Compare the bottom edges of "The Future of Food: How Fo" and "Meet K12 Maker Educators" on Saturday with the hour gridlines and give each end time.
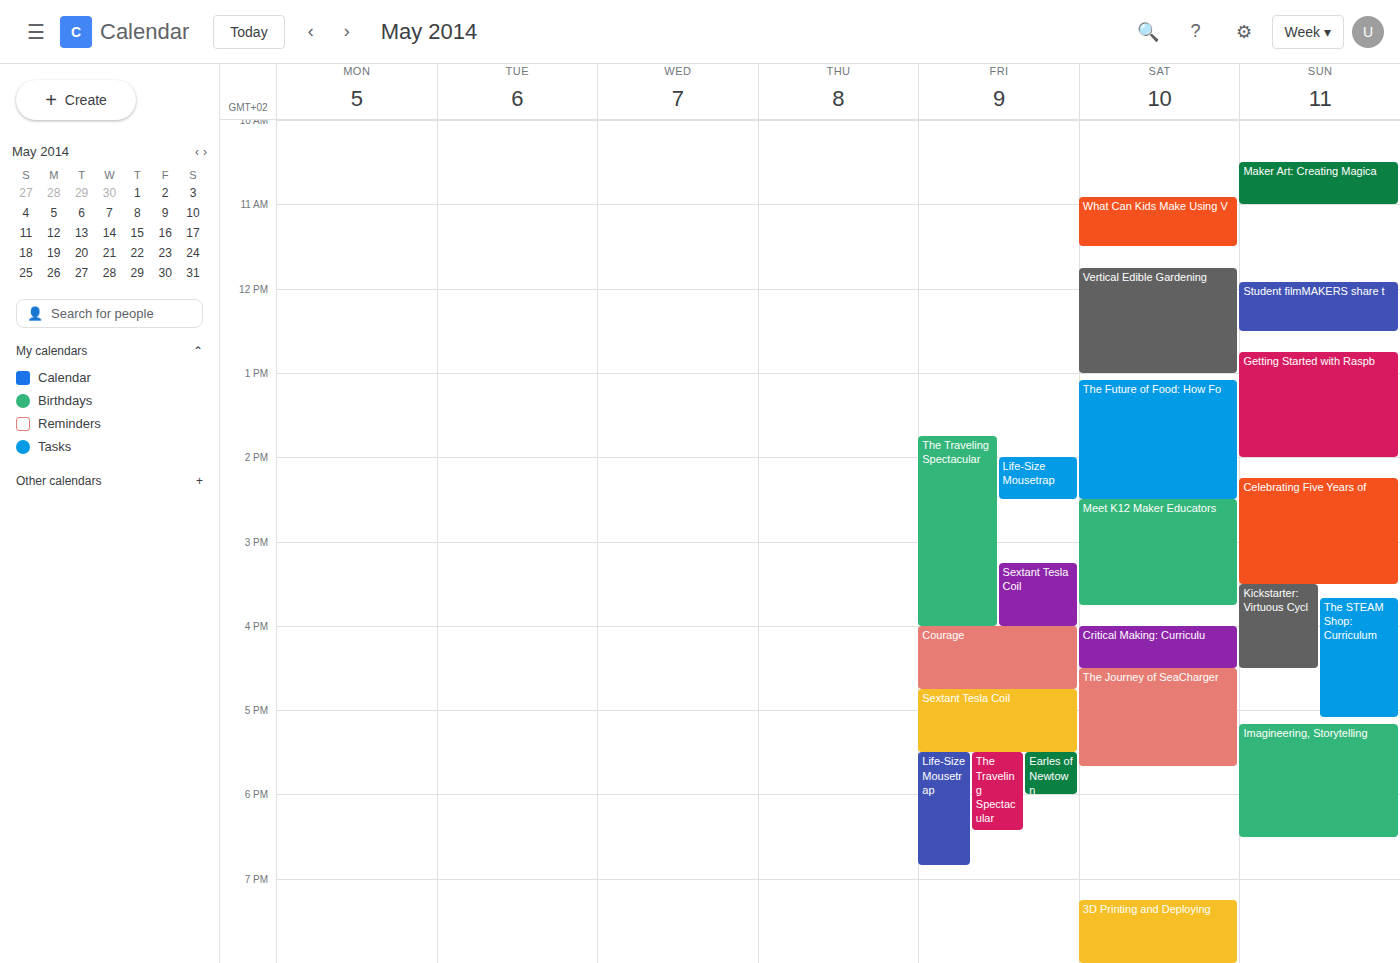
"The Future of Food: How Fo": 2:30 PM, halfway between the 2 PM and 3 PM lines. "Meet K12 Maker Educators": 3:45 PM, neither: three quarters of the way from the 3 PM line to the 4 PM line.